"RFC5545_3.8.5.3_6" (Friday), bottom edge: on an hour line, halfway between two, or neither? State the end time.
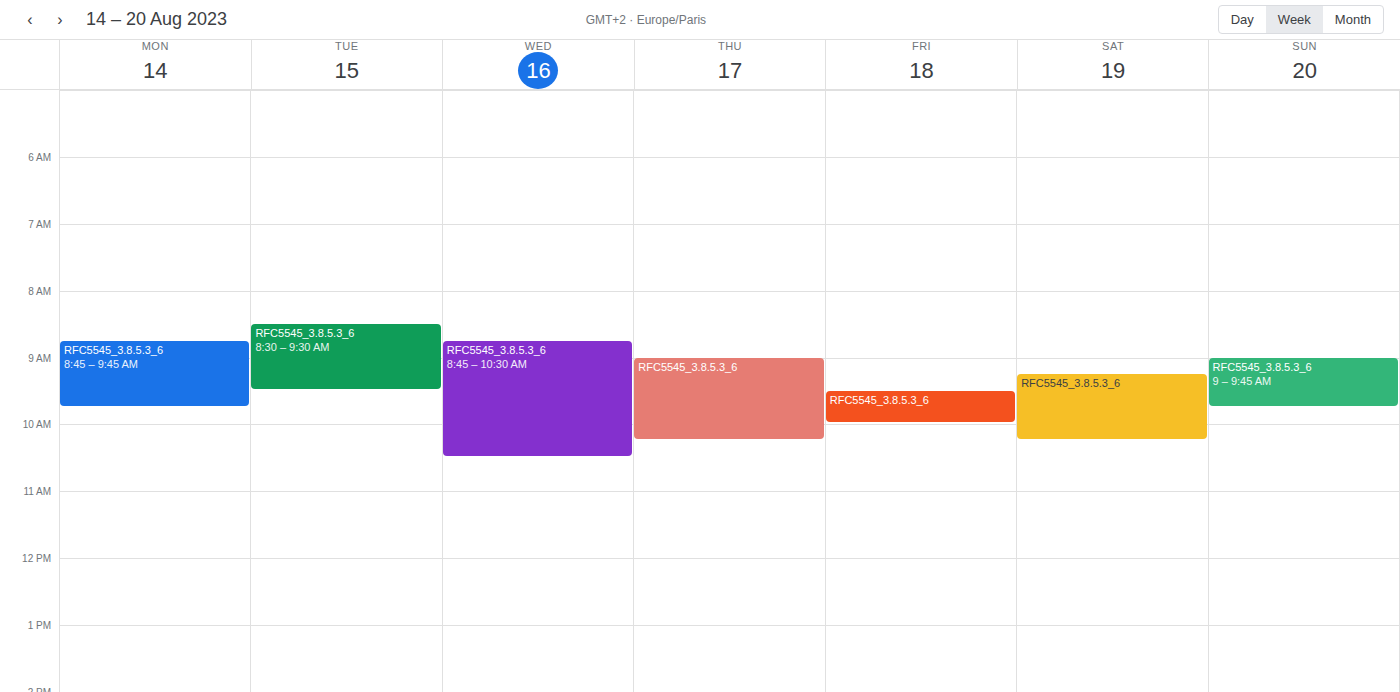
10:00 AM -- exactly on the 10 AM line.